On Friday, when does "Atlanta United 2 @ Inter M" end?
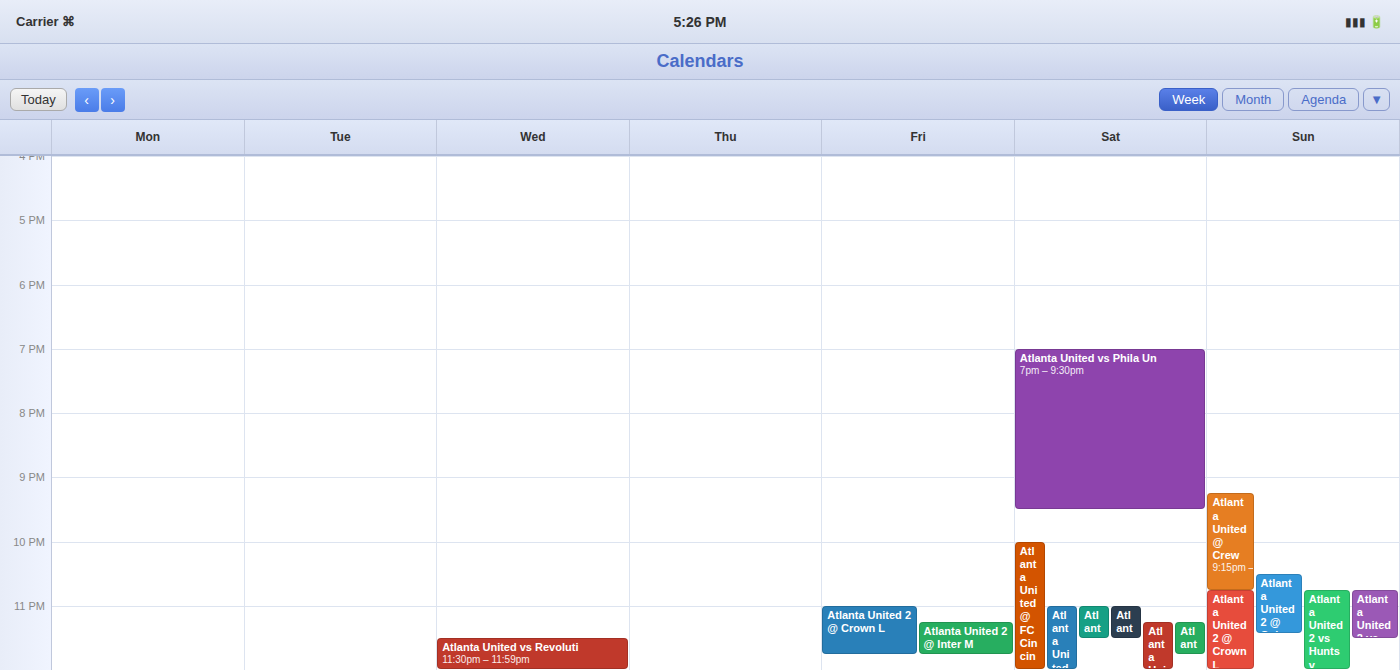
23:45